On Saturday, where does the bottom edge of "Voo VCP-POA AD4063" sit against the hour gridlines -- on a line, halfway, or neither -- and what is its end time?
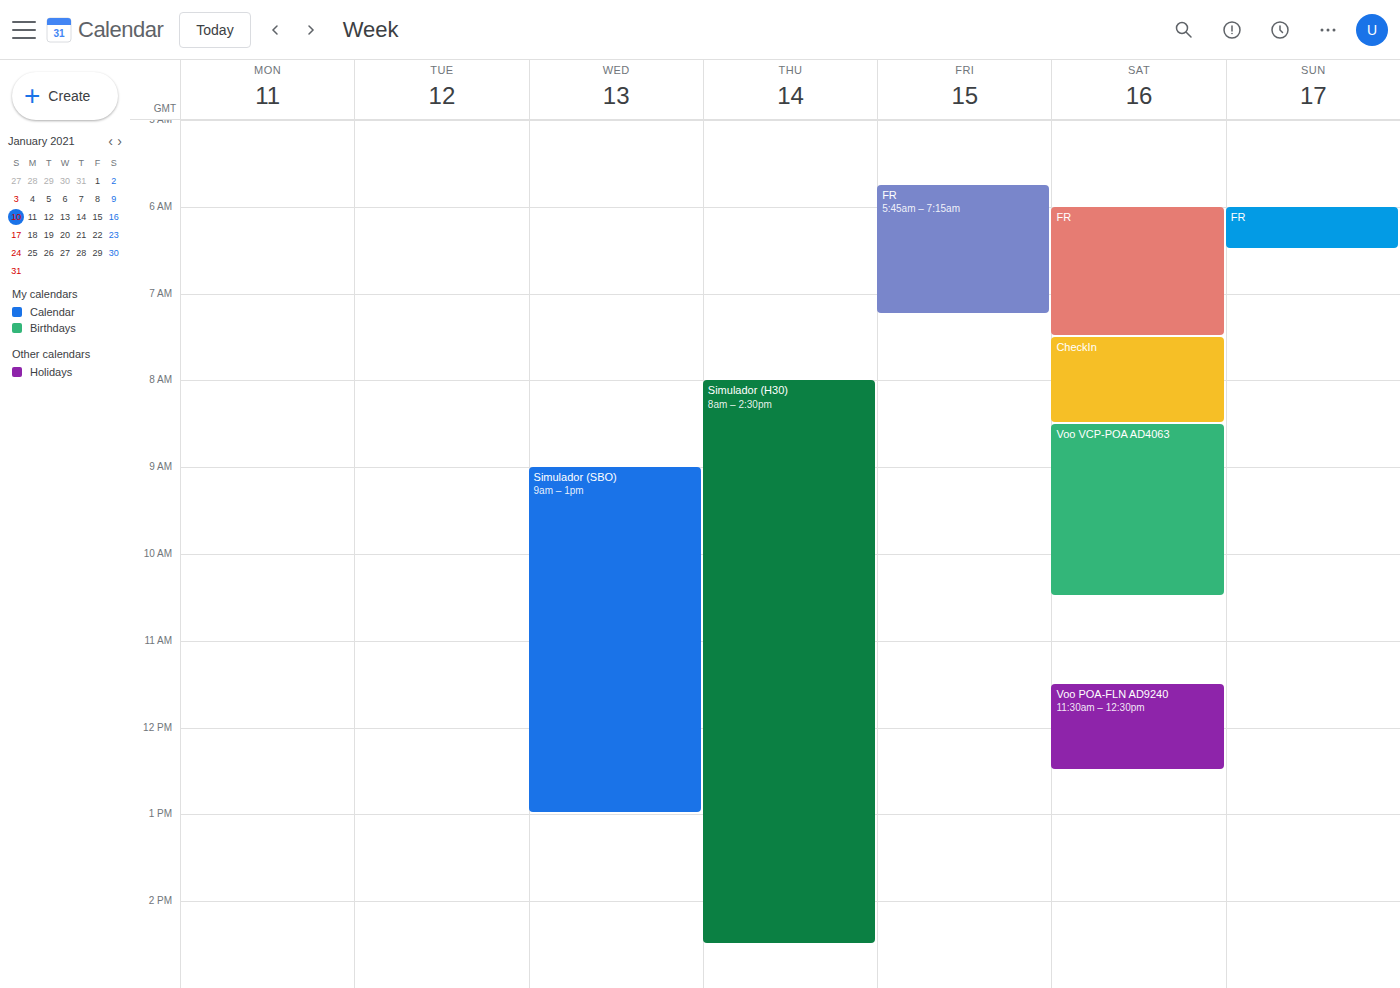
10:30 AM -- halfway between the 10 AM and 11 AM lines.